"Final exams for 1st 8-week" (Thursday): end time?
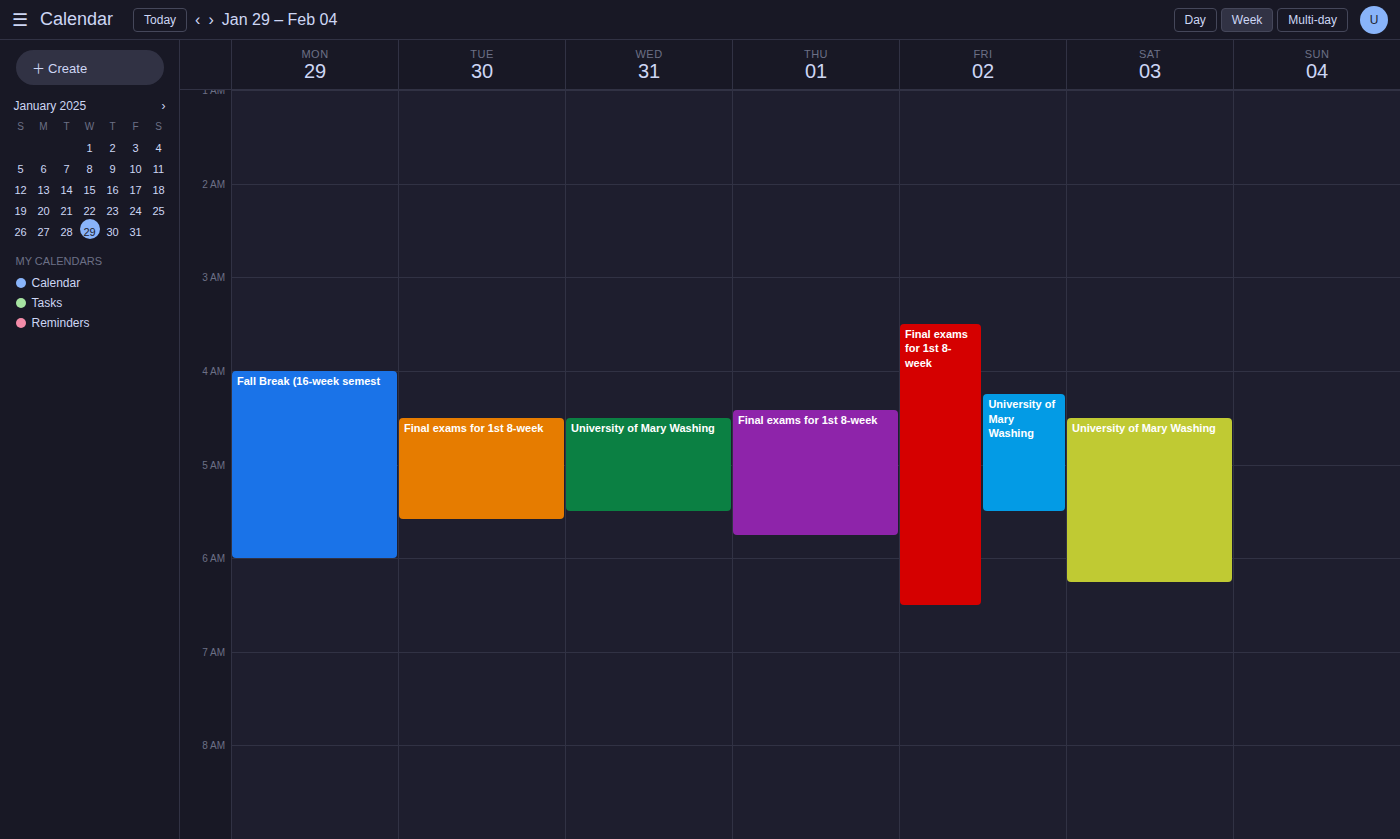
5:45 AM